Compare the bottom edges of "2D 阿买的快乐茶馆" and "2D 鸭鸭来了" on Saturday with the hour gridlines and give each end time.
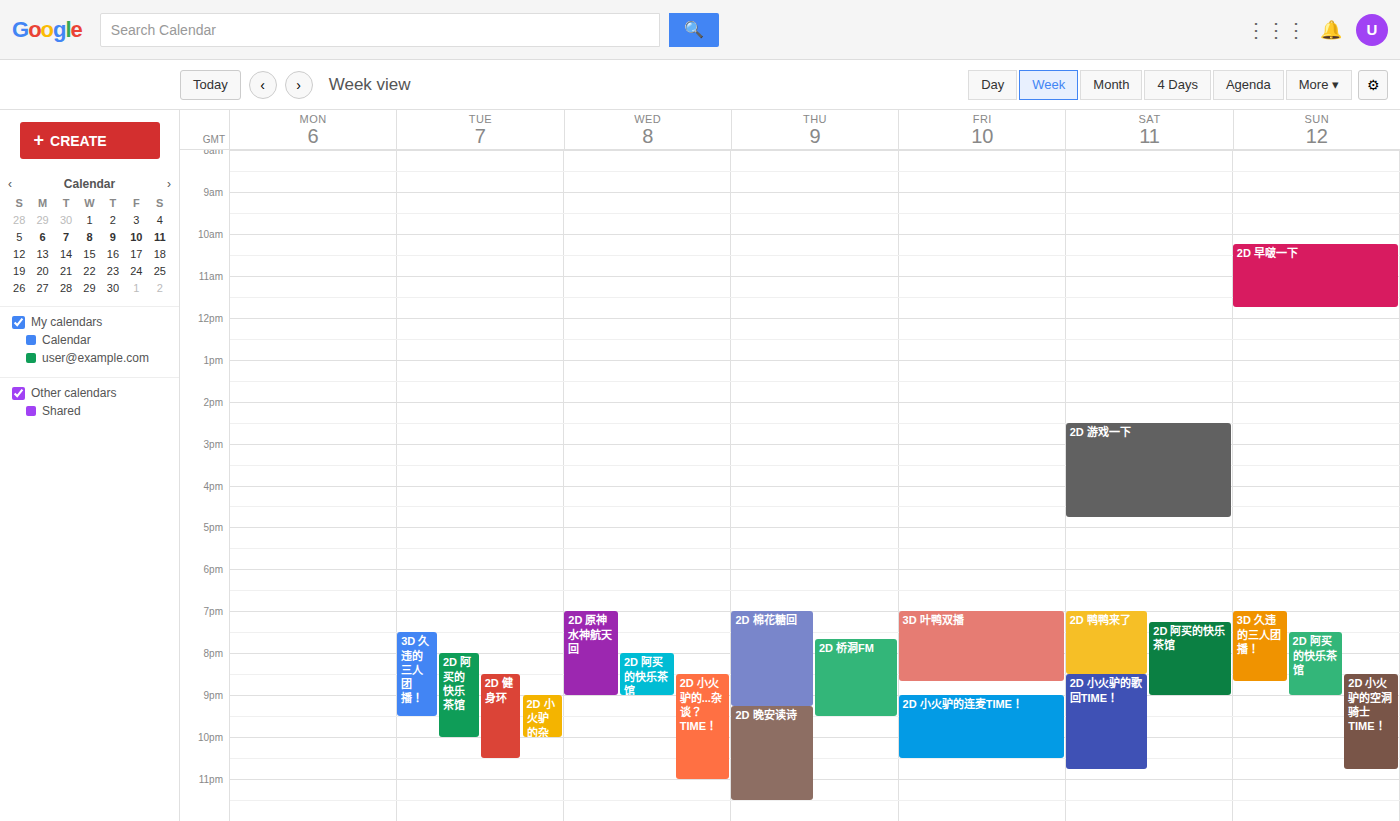
"2D 阿买的快乐茶馆": 9:00 PM, exactly on the 9 PM line. "2D 鸭鸭来了": 8:30 PM, halfway between the 8 PM and 9 PM lines.